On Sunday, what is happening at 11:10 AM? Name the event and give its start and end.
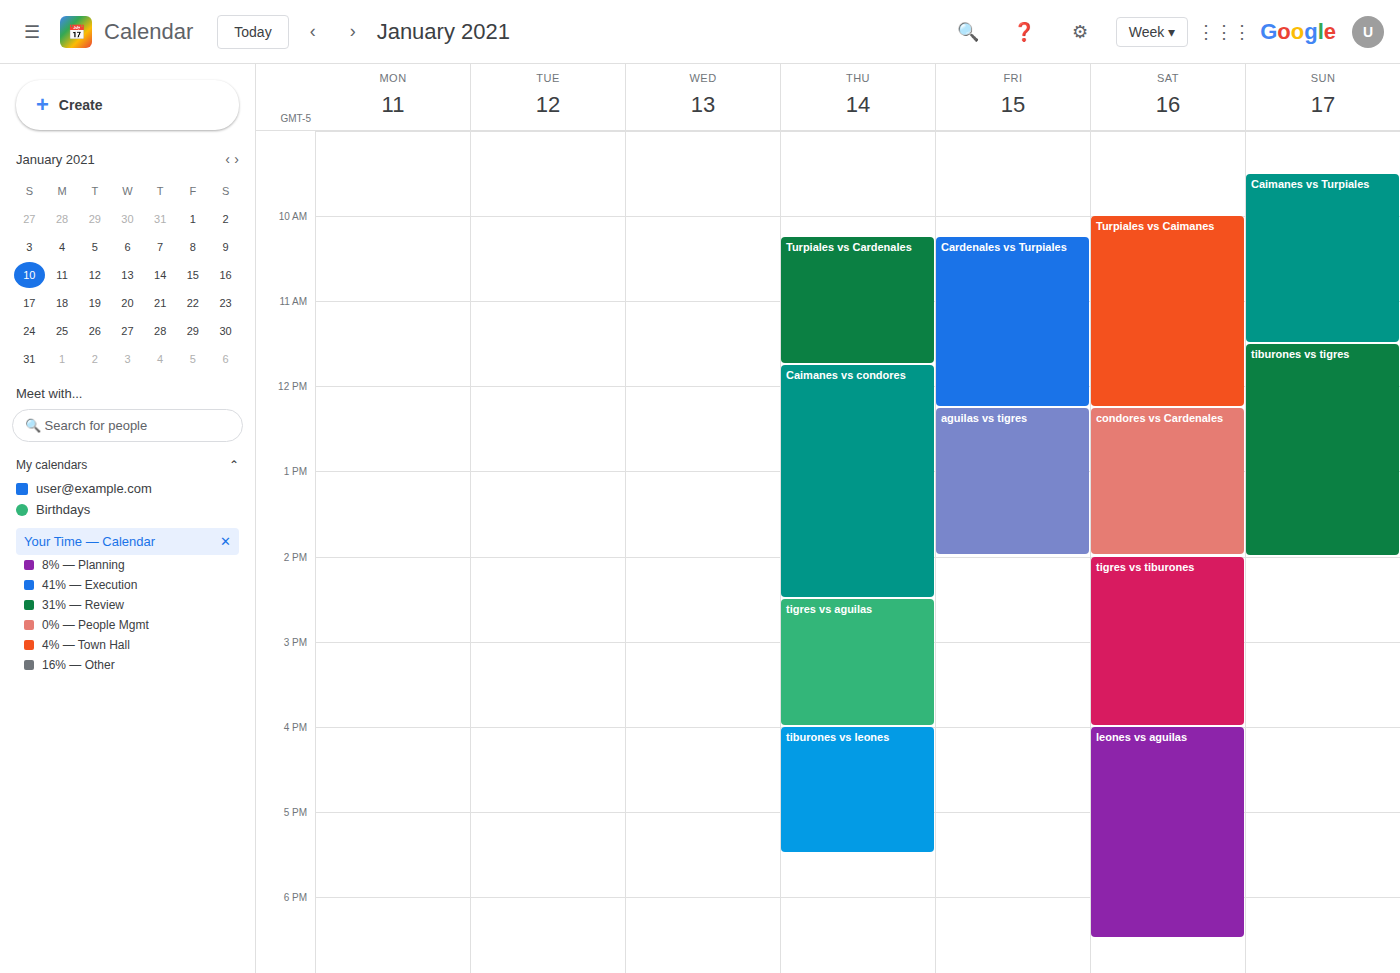
"Caimanes vs Turpiales", 9:30 AM to 11:30 AM